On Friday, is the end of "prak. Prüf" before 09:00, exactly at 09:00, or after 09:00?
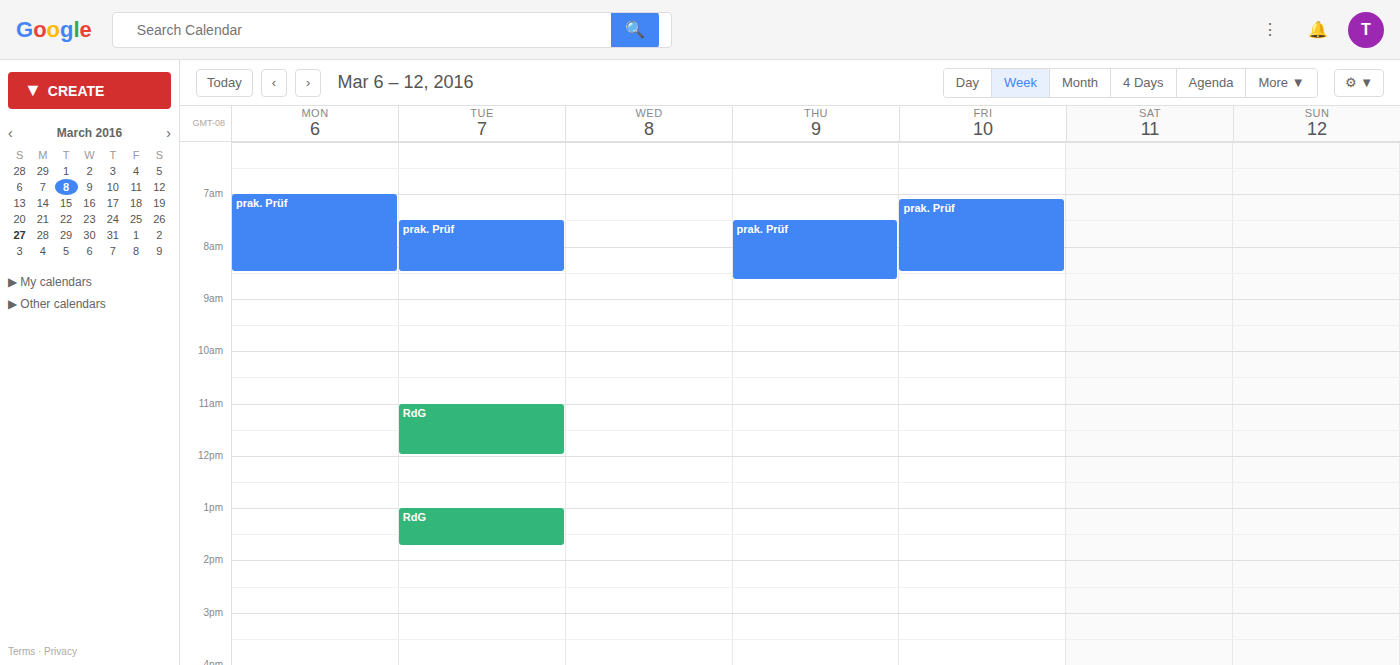
08:30 -- before 09:00, 30 minutes above the 09:00 line.